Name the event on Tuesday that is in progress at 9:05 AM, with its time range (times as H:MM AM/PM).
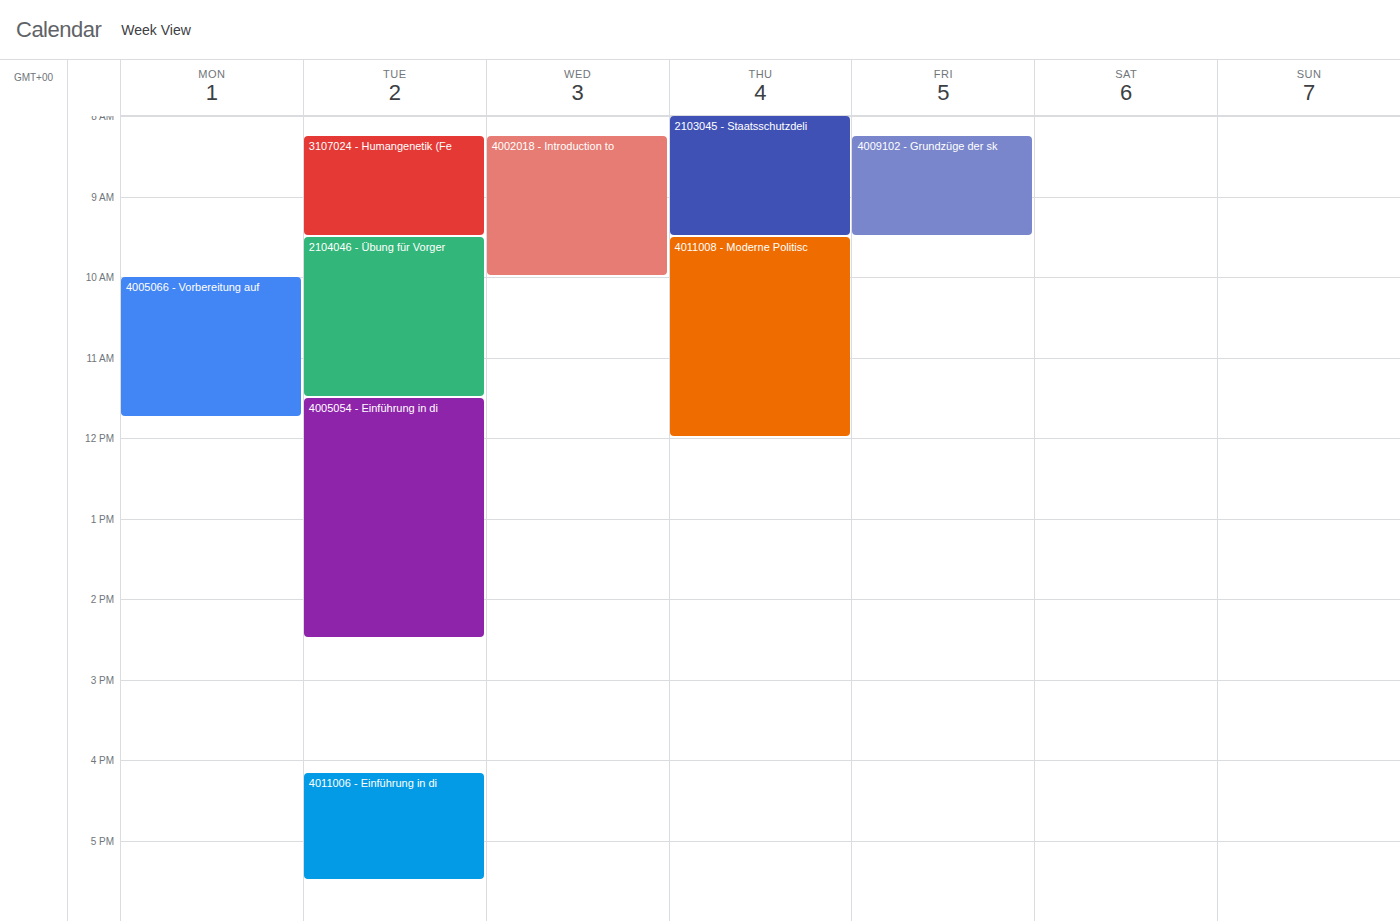
"3107024 - Humangenetik (Fe", 8:15 AM to 9:30 AM